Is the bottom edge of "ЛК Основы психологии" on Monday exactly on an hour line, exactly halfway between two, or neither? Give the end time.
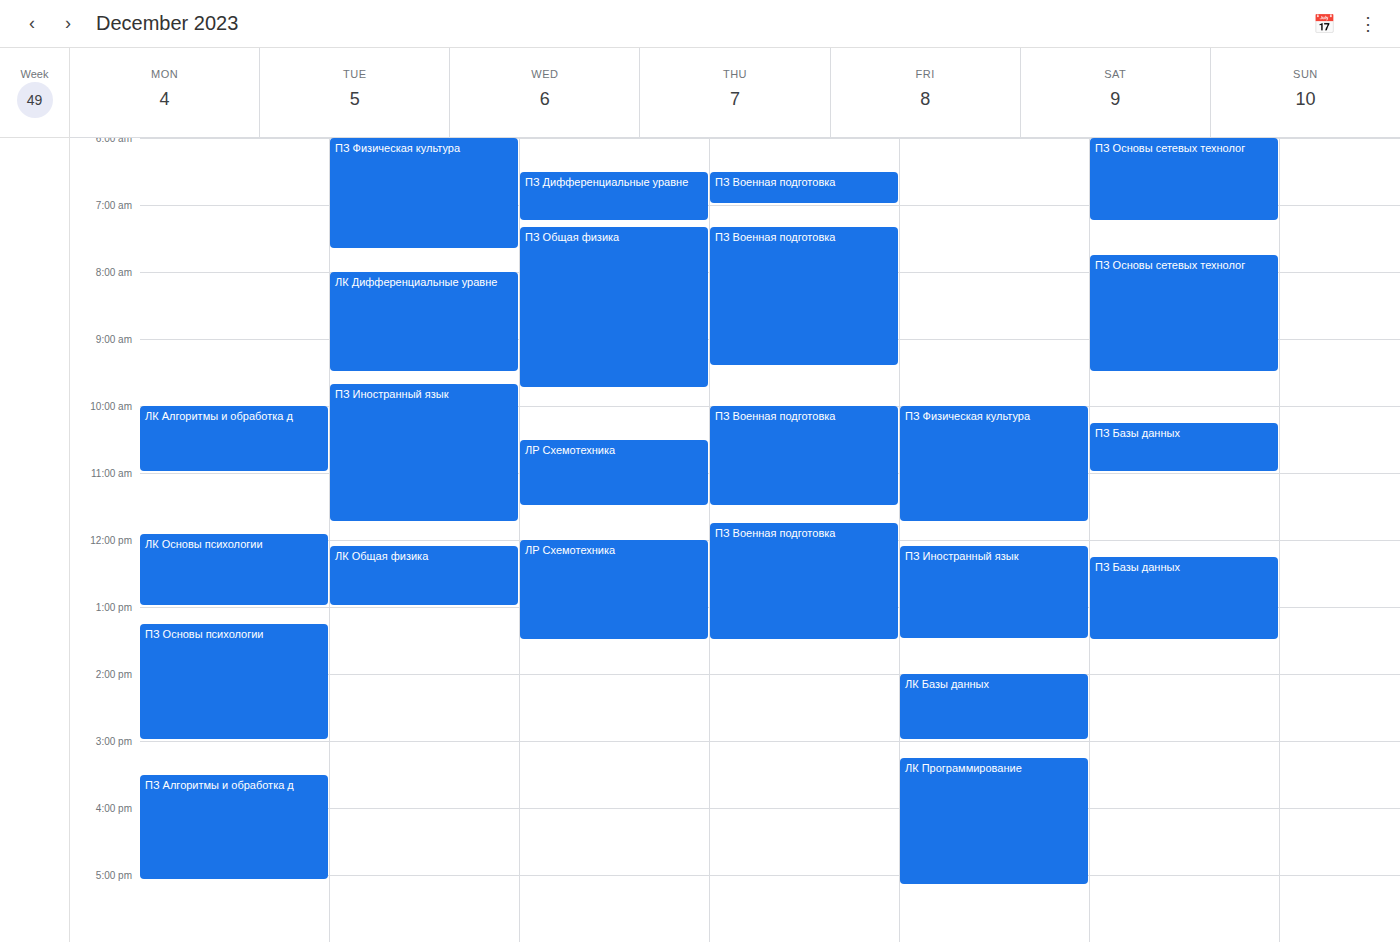
1:00 PM -- exactly on the 1 PM line.